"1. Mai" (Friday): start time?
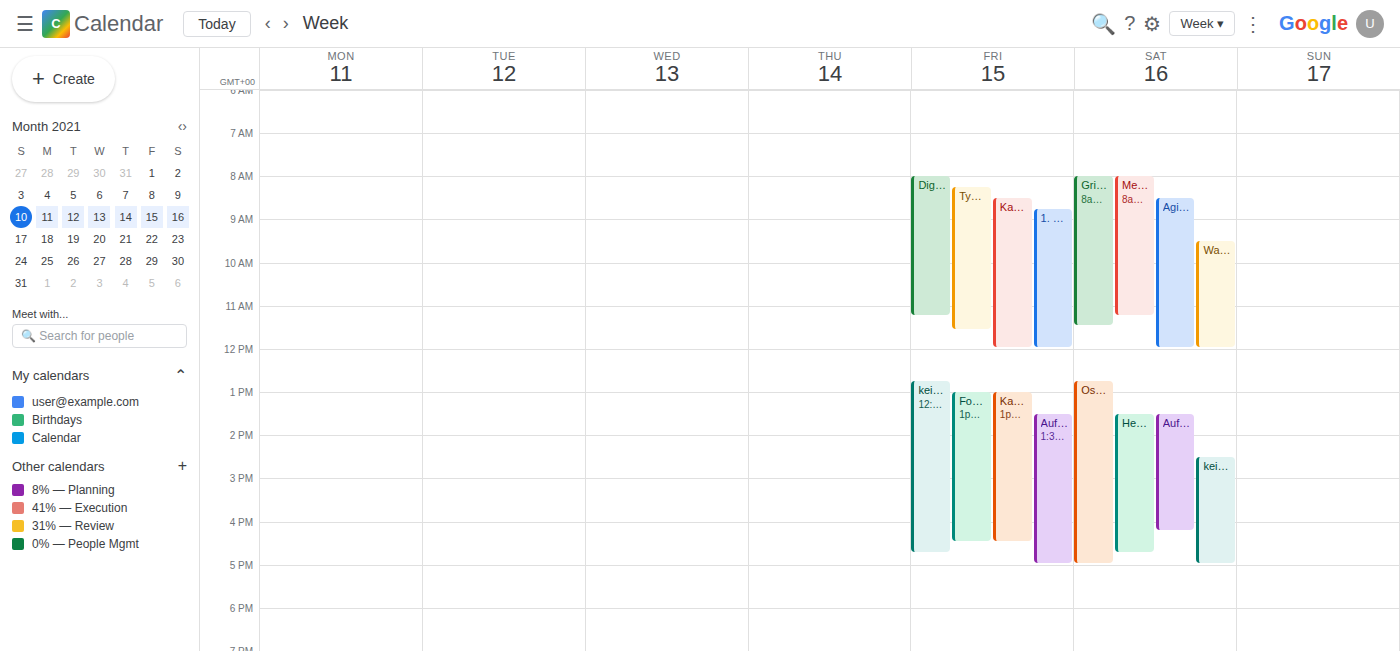
08:45